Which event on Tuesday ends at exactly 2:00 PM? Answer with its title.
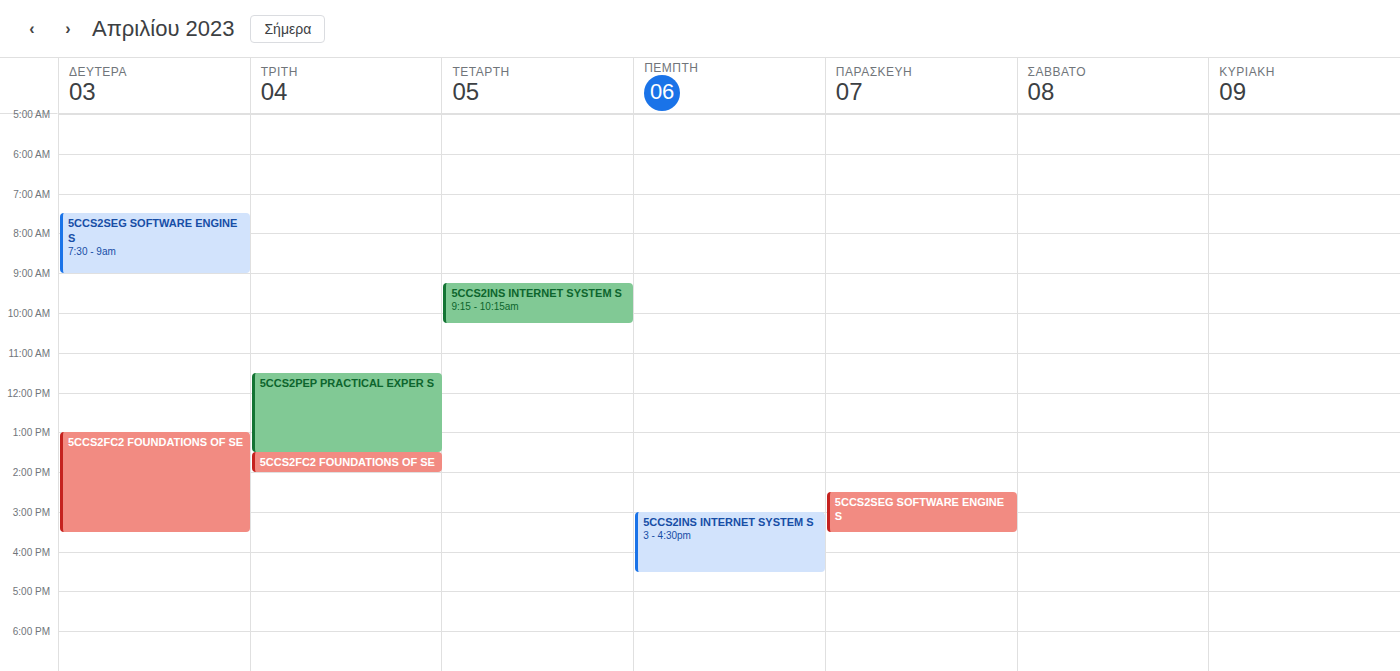
"5CCS2FC2 FOUNDATIONS OF SE"